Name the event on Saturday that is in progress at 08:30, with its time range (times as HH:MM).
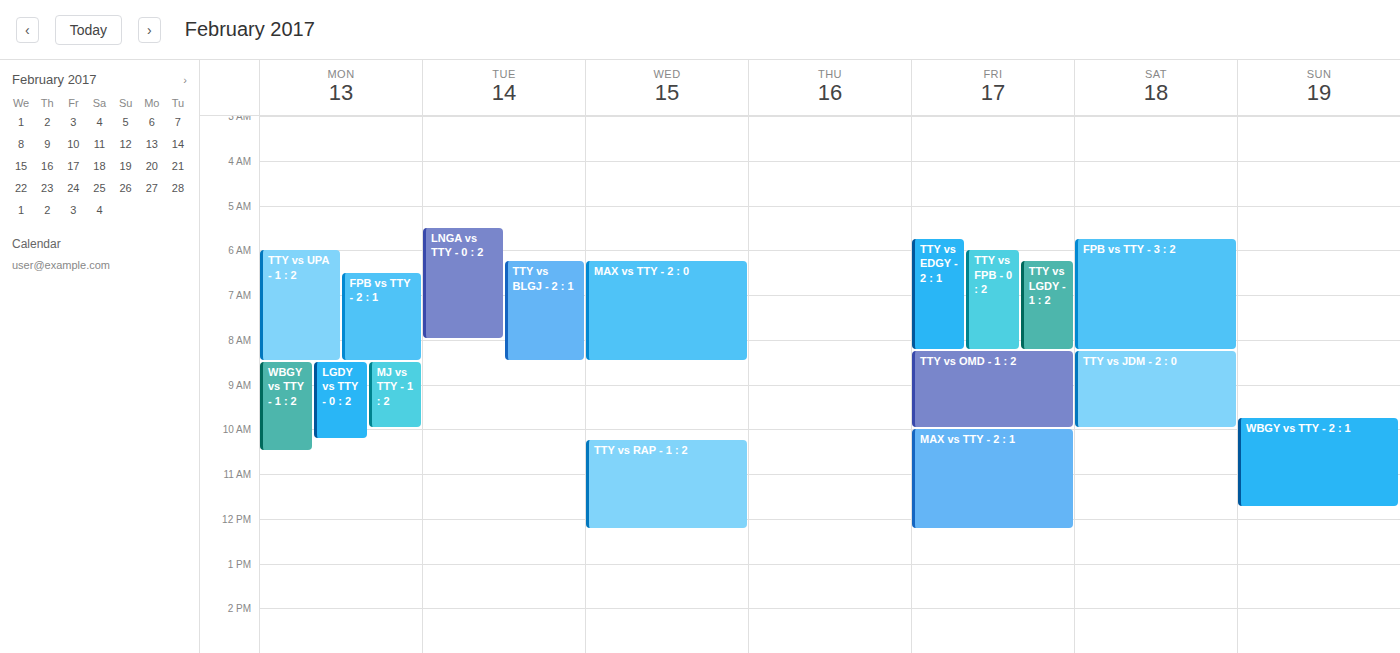
"TTY vs JDM - 2 : 0", 08:15 to 10:00